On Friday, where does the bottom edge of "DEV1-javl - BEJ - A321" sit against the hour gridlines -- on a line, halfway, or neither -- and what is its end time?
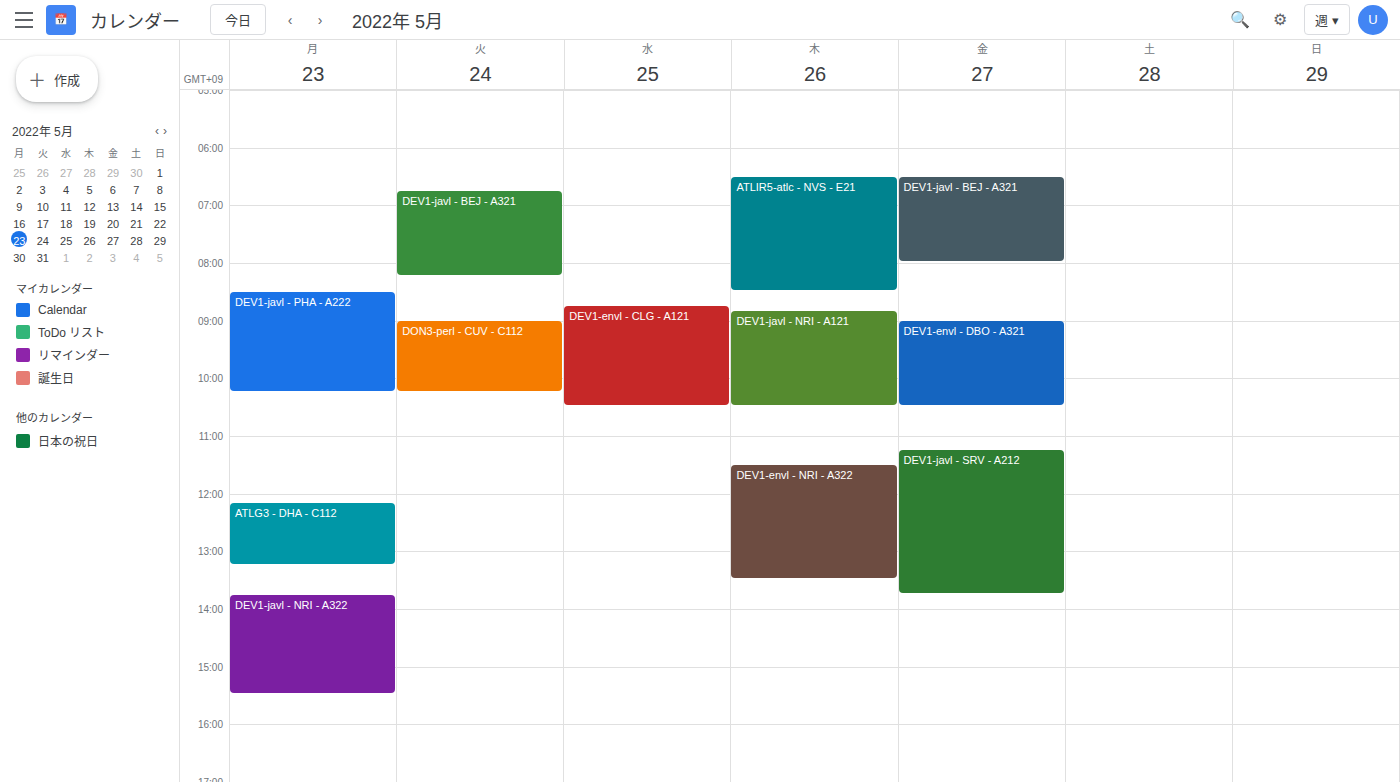
8:00 AM -- exactly on the 8 AM line.